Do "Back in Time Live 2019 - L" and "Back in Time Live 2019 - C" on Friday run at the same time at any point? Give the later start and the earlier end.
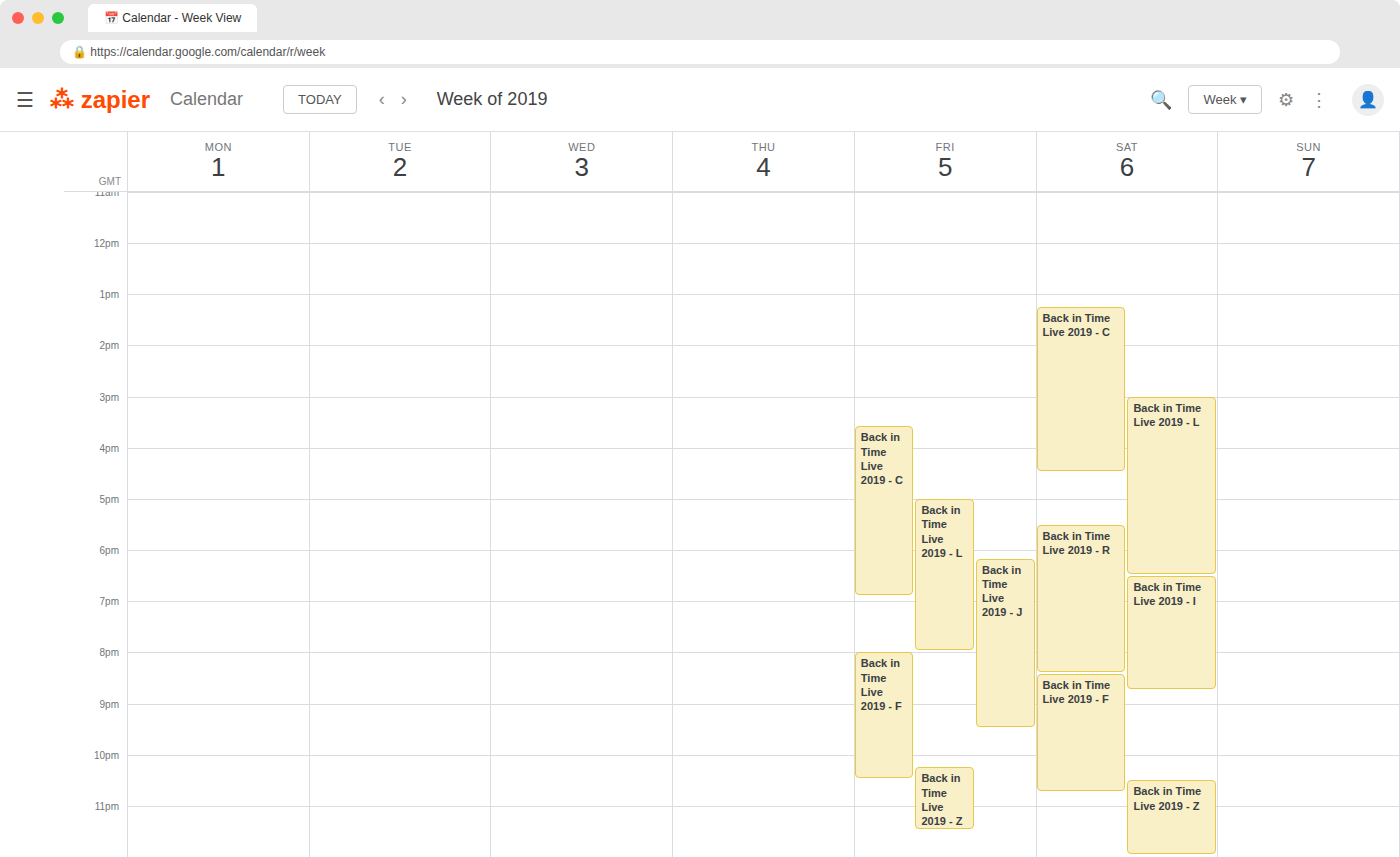
"Back in Time Live 2019 - L" starts at 5:00 PM, before "Back in Time Live 2019 - C" ends at 6:55 PM -- they overlap.